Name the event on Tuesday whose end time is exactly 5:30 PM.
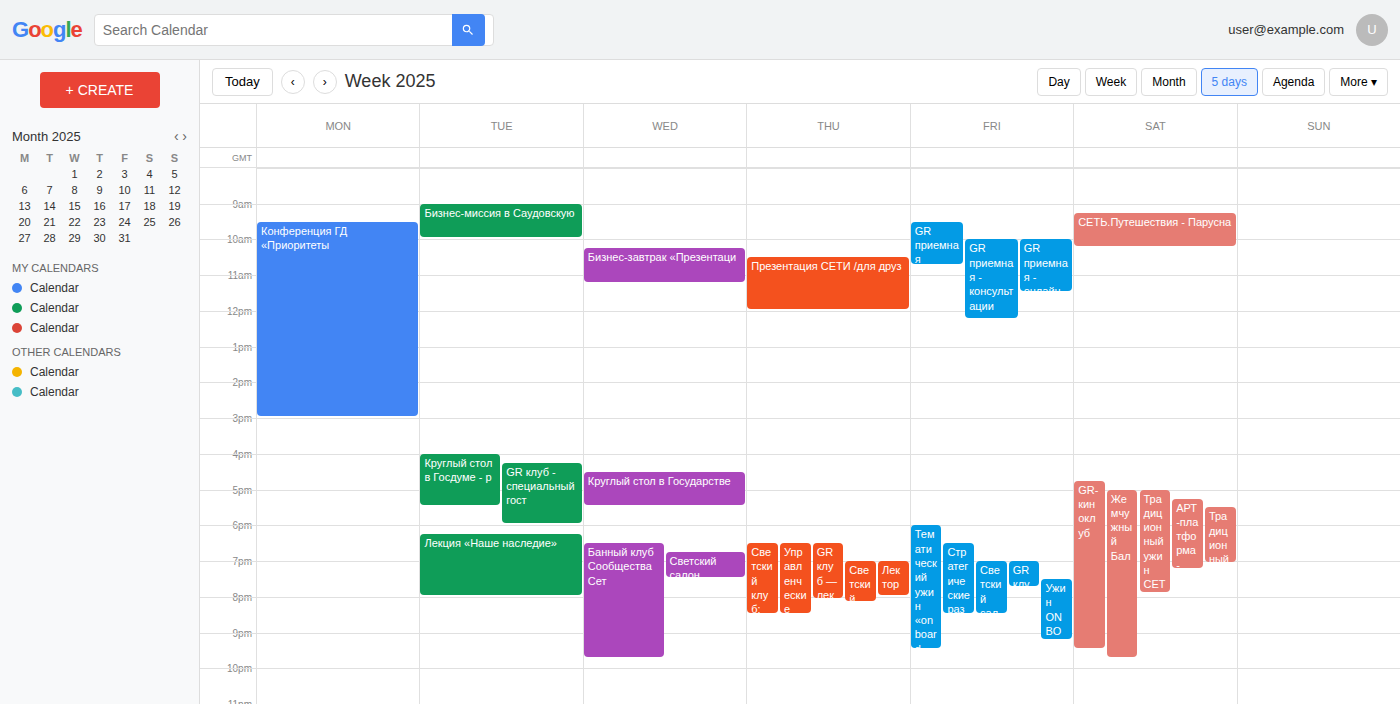
"Круглый стол в Госдуме - р"